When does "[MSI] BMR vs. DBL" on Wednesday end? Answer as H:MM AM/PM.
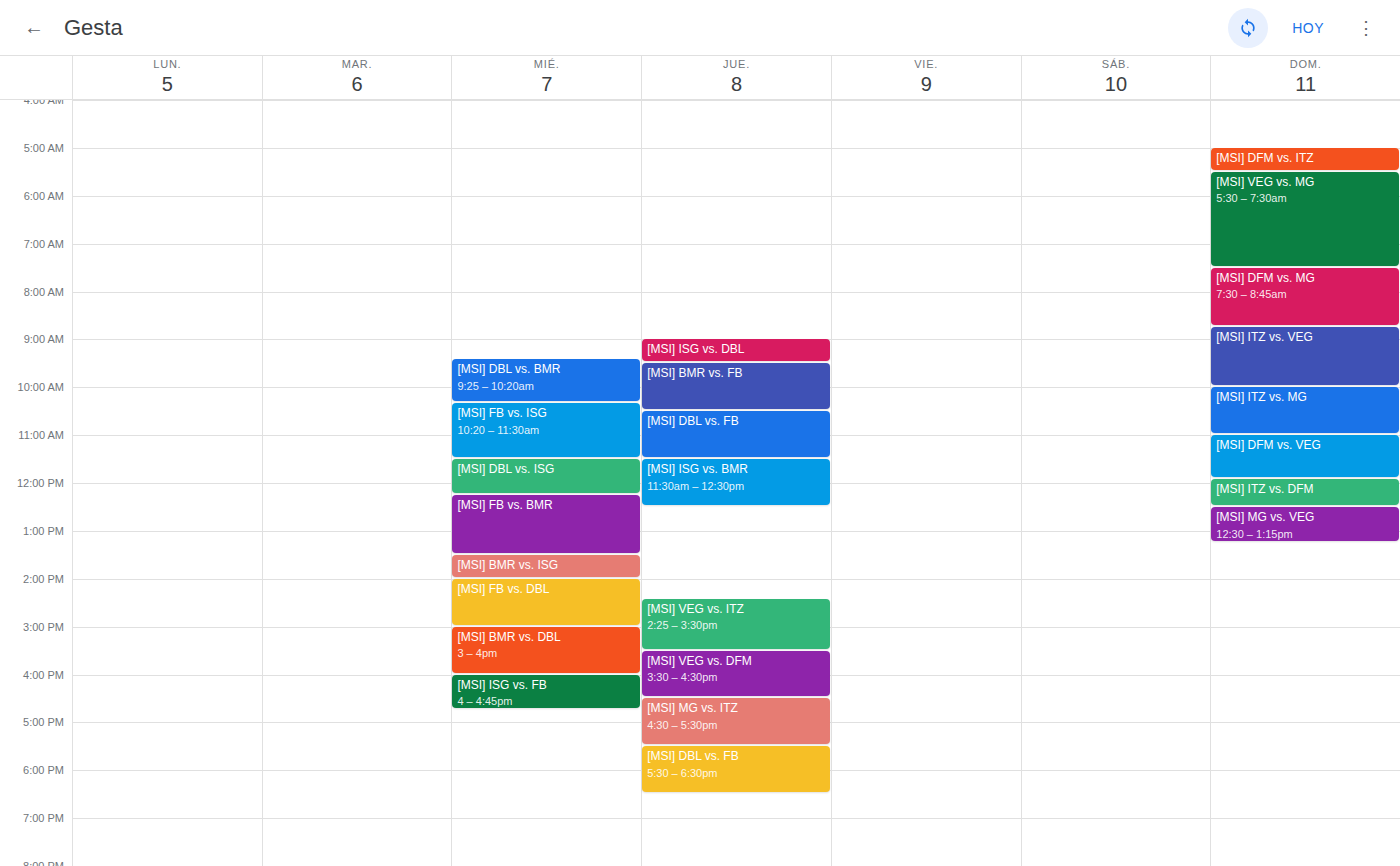
4:00 PM